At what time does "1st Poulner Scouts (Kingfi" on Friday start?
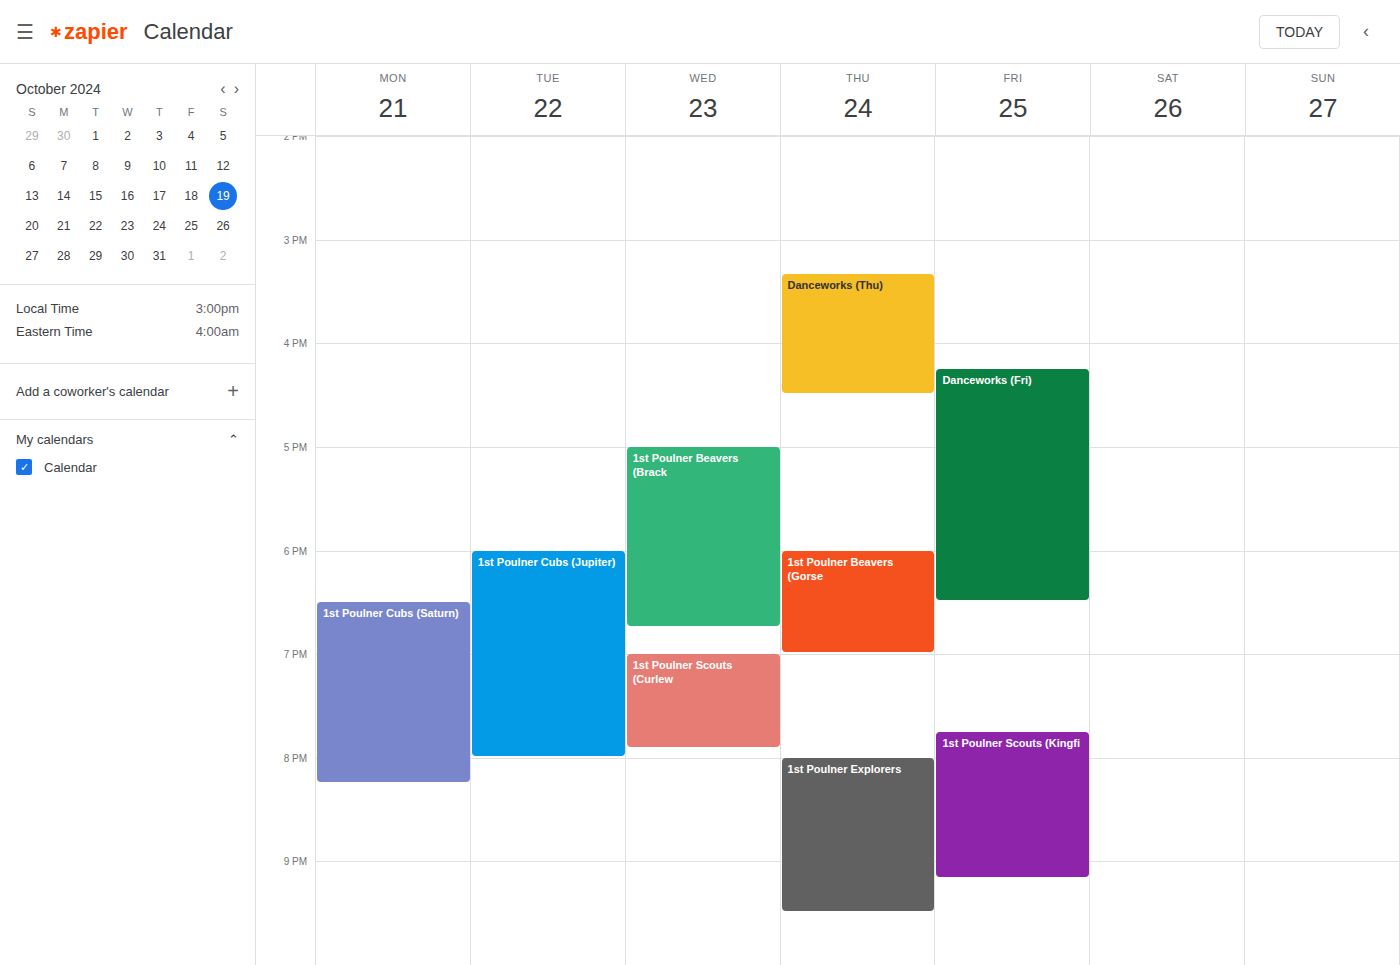
7:45 PM